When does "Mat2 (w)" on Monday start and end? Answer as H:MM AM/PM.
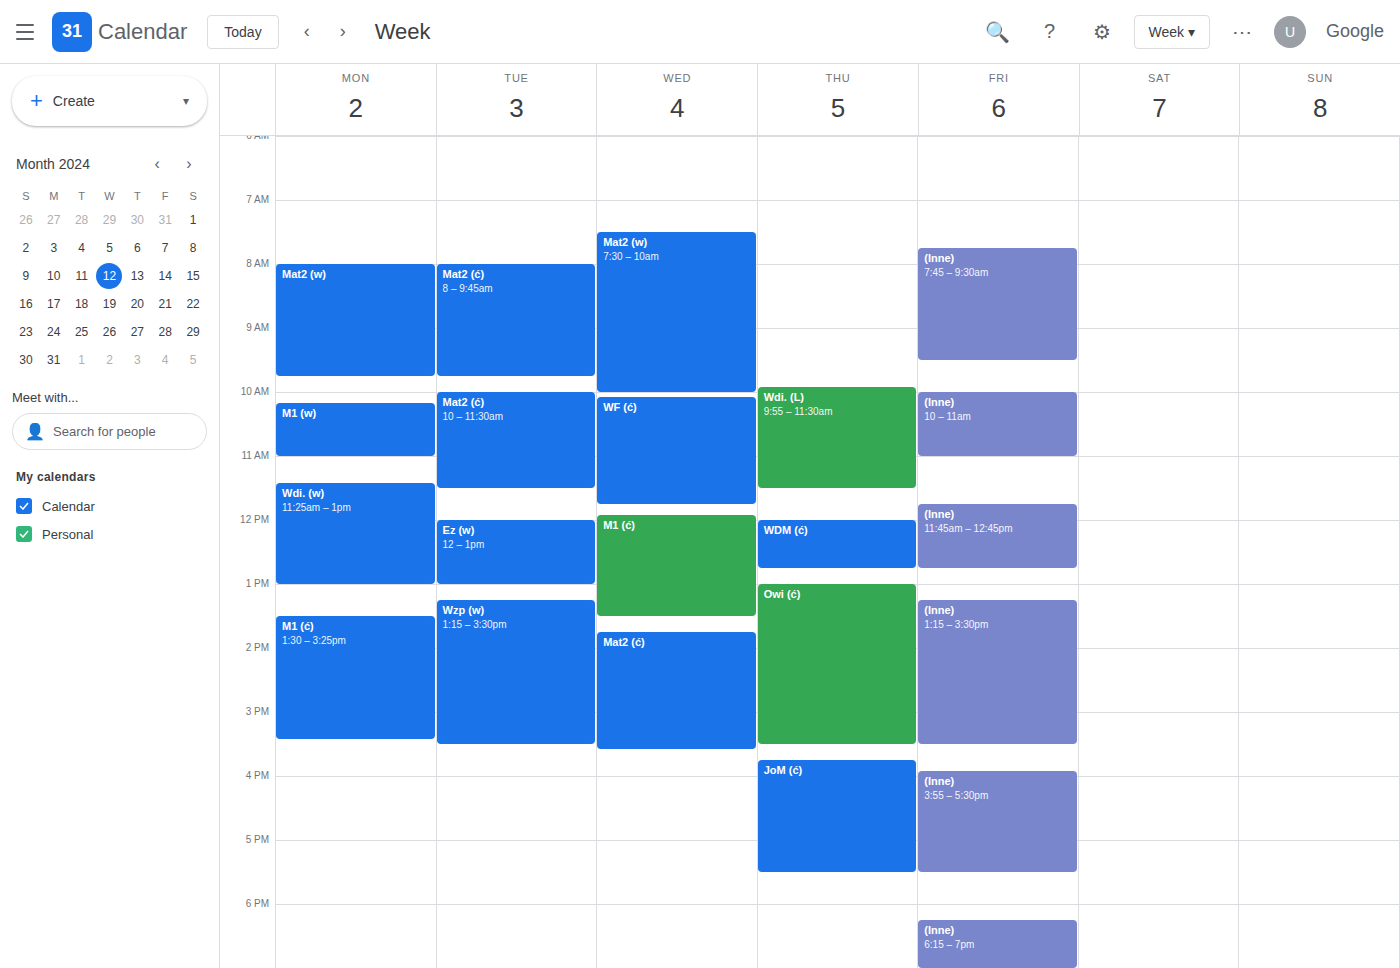
8:00 AM to 9:45 AM